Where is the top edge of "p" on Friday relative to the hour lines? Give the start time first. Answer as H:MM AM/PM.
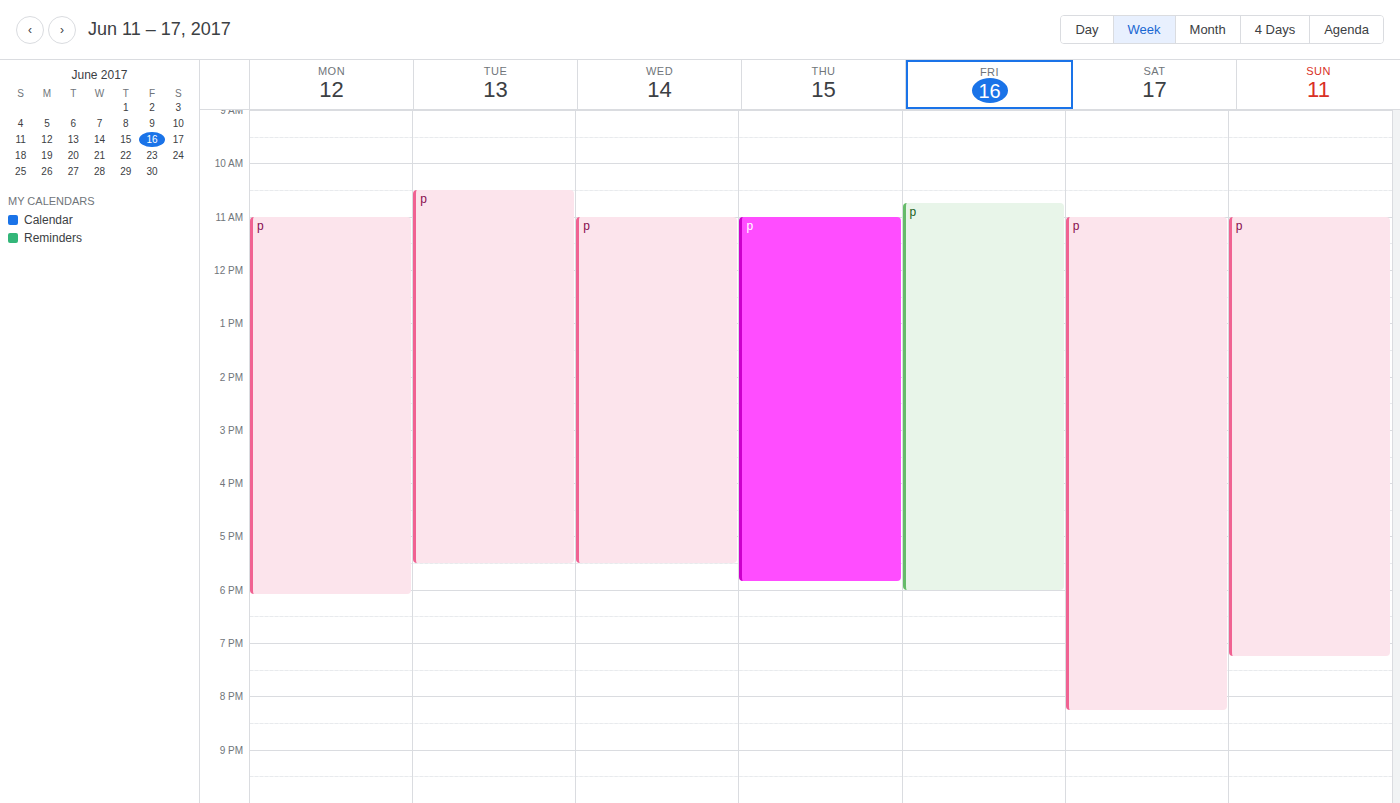
10:45 AM -- neither: three quarters of the way from the 10 AM line to the 11 AM line.